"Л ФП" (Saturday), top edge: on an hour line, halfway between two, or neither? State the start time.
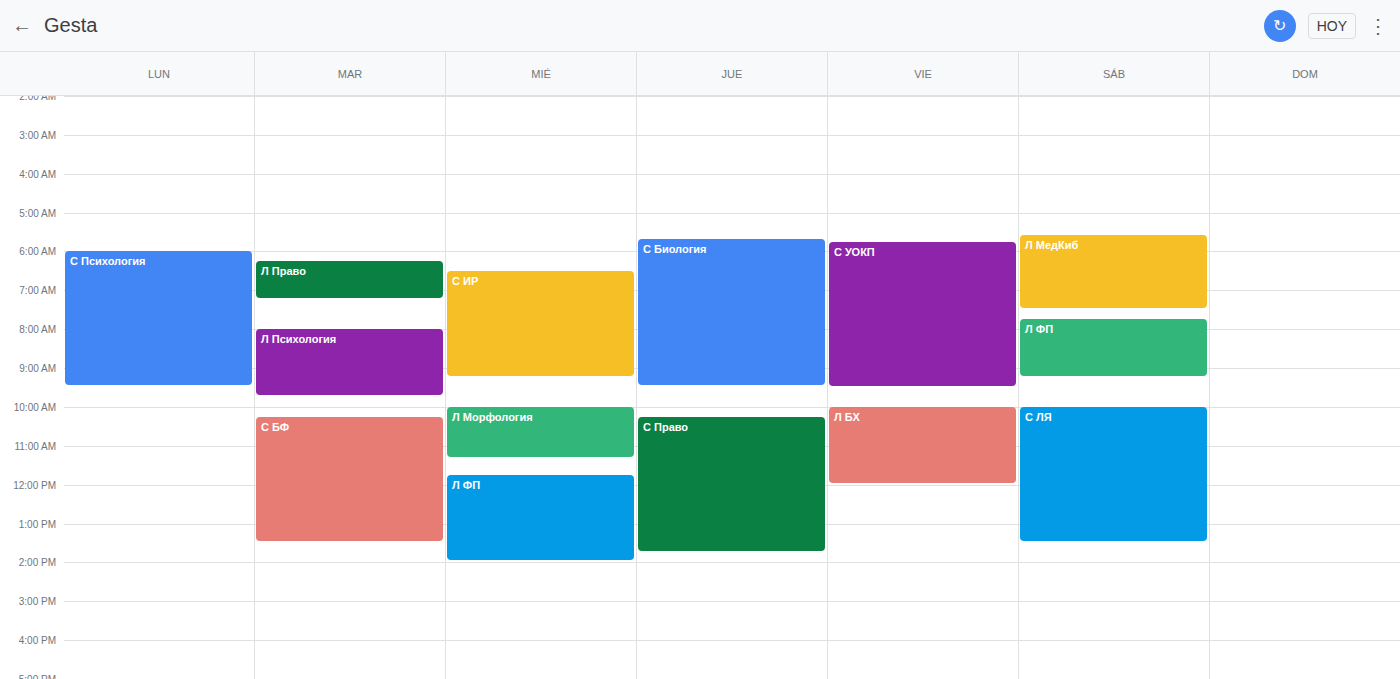
7:45 AM -- neither: three quarters of the way from the 7 AM line to the 8 AM line.